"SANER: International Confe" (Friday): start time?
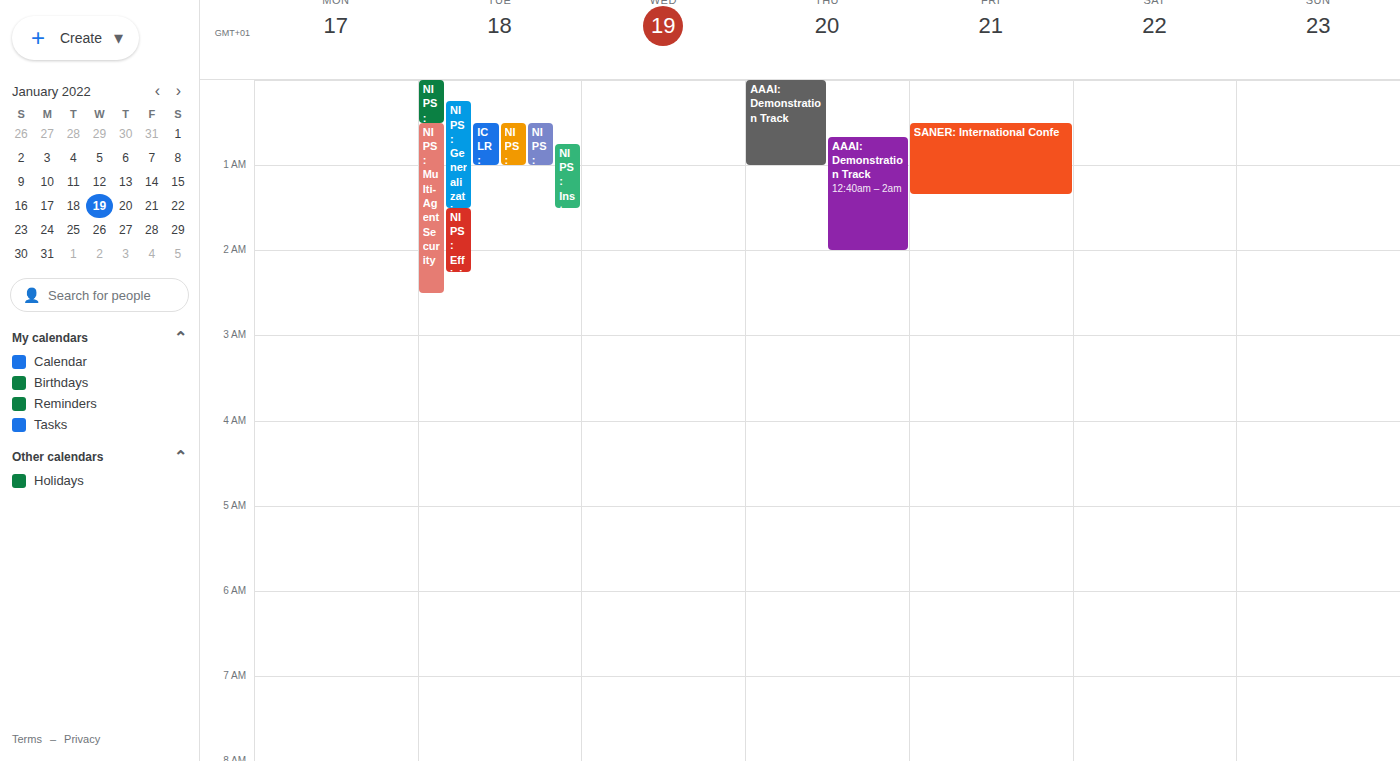
12:30 AM